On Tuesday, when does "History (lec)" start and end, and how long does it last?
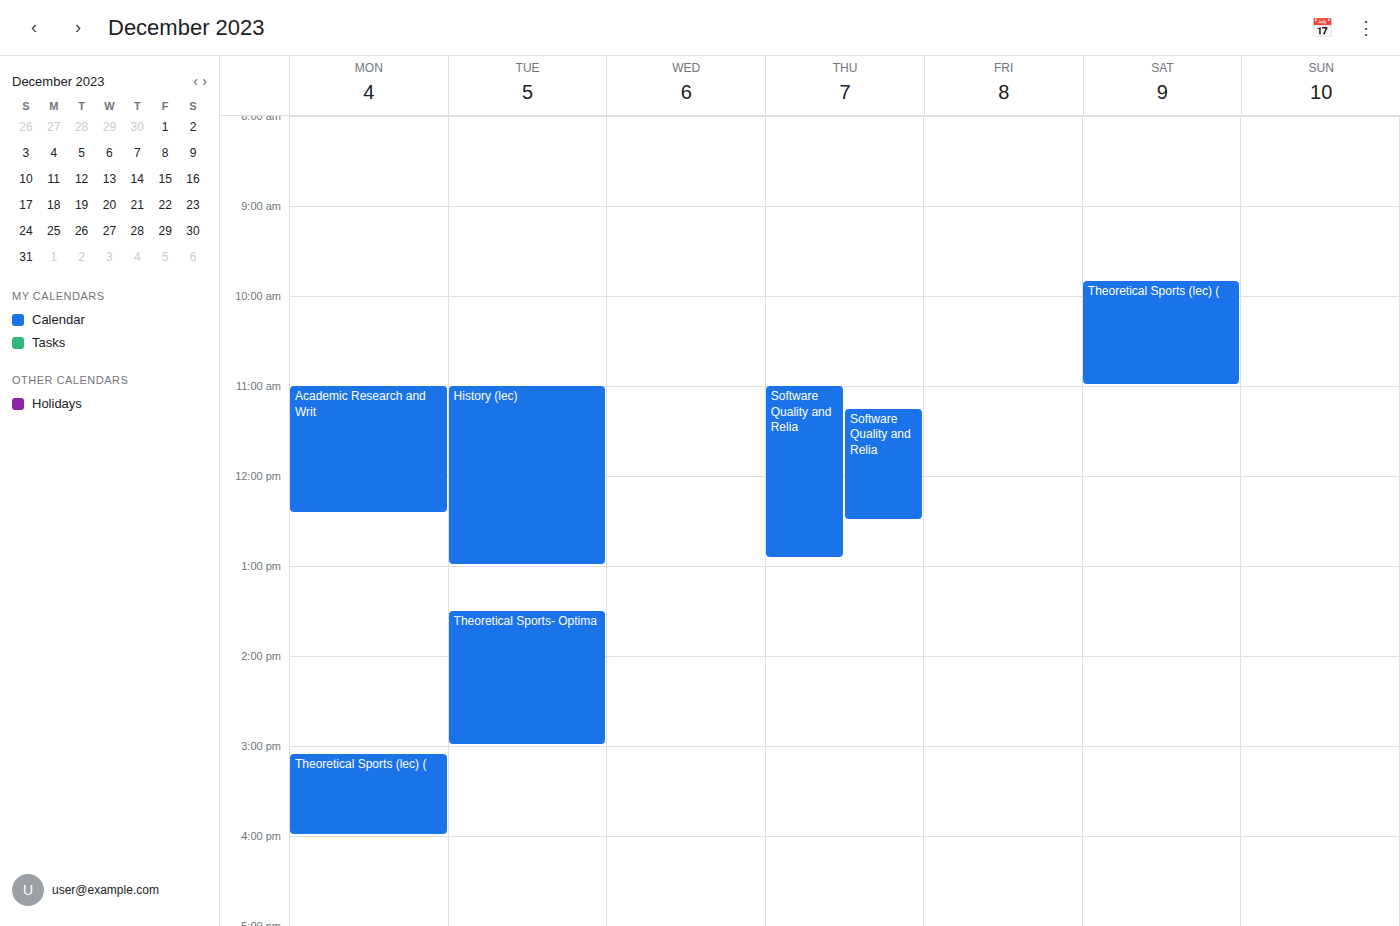
11:00 AM to 1:00 PM, 2 hours